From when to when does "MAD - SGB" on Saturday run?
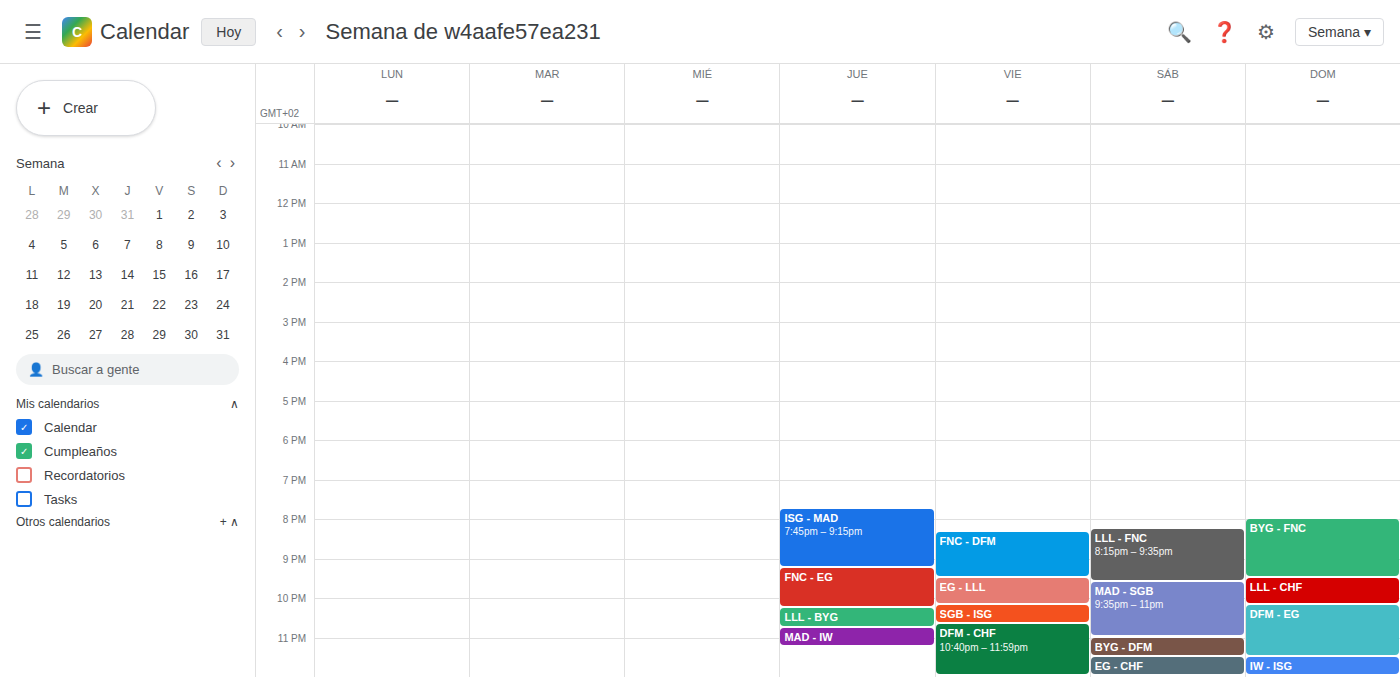
9:35 PM to 11:00 PM